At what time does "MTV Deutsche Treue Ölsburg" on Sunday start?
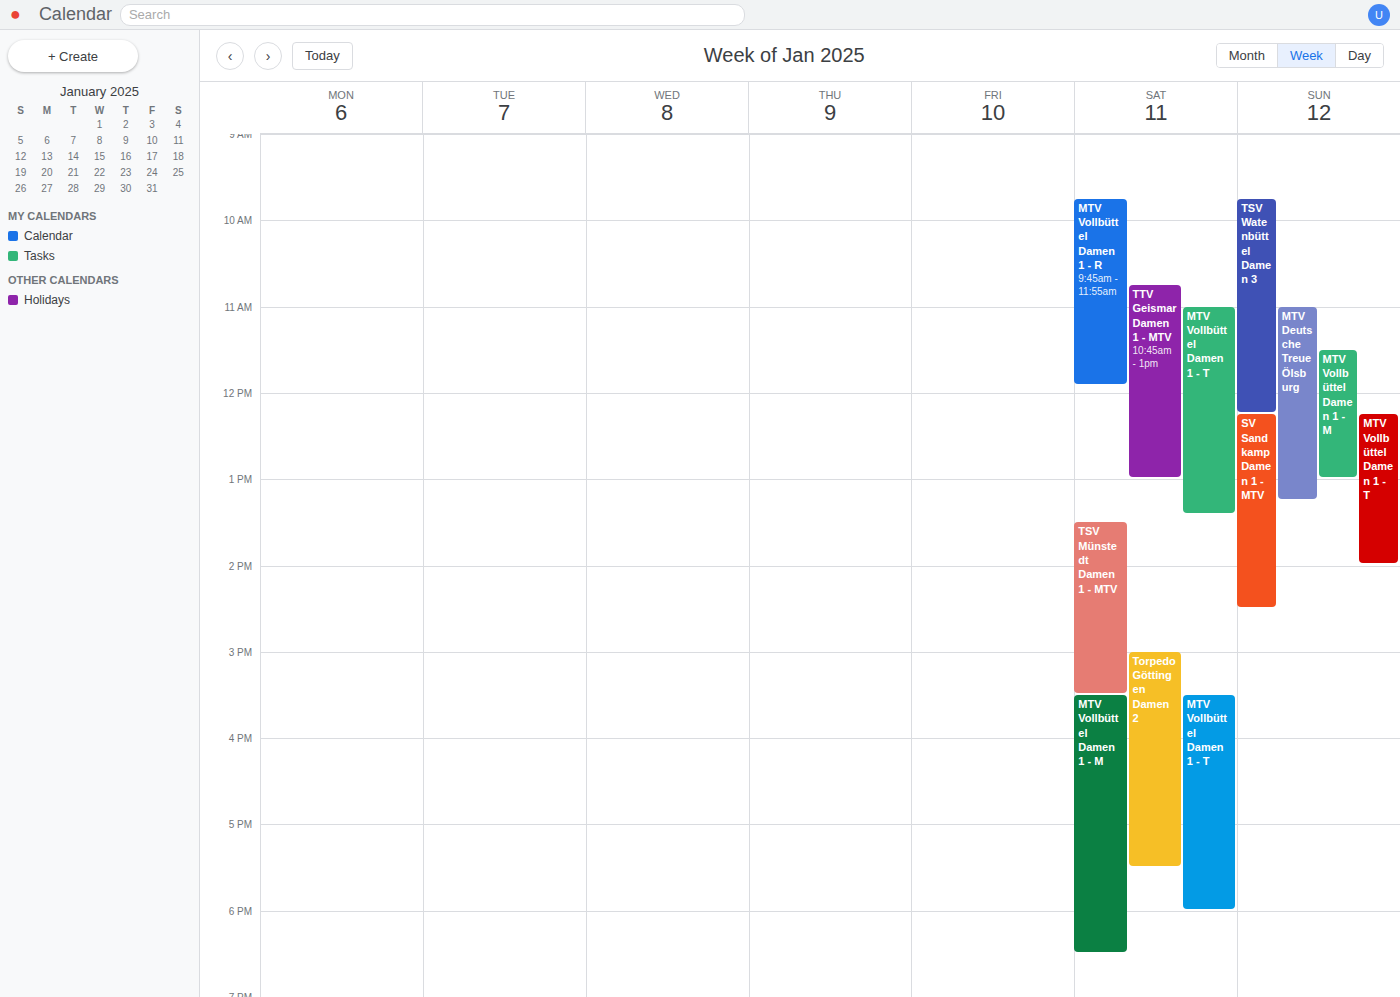
11:00 AM